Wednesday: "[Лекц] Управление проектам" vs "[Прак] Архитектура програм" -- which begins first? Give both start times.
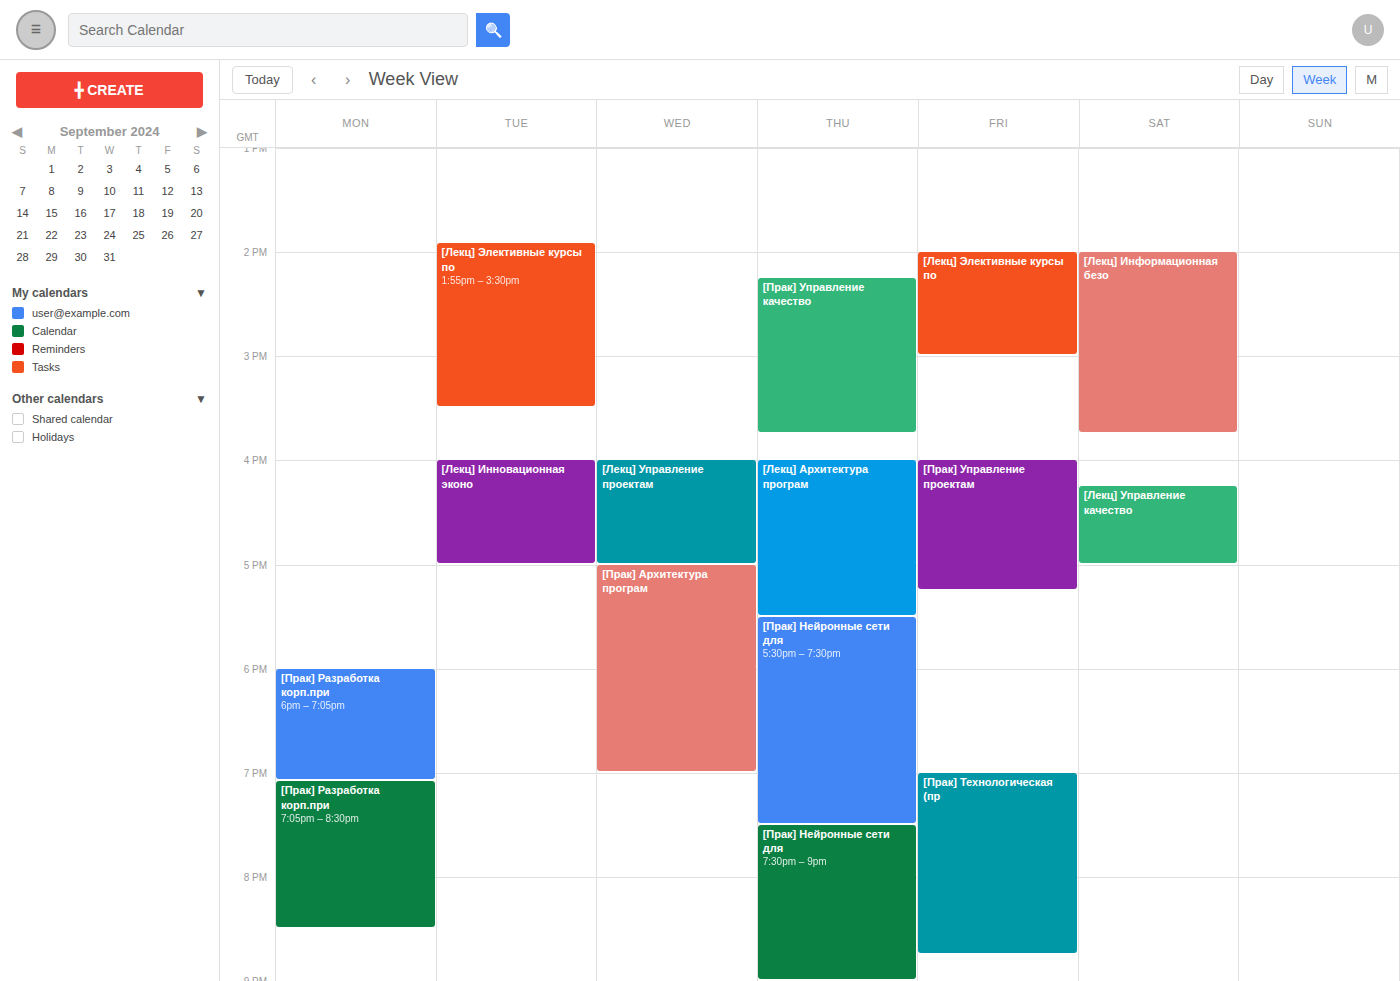
"[Лекц] Управление проектам" 4:00 PM; "[Прак] Архитектура програм" 5:00 PM.